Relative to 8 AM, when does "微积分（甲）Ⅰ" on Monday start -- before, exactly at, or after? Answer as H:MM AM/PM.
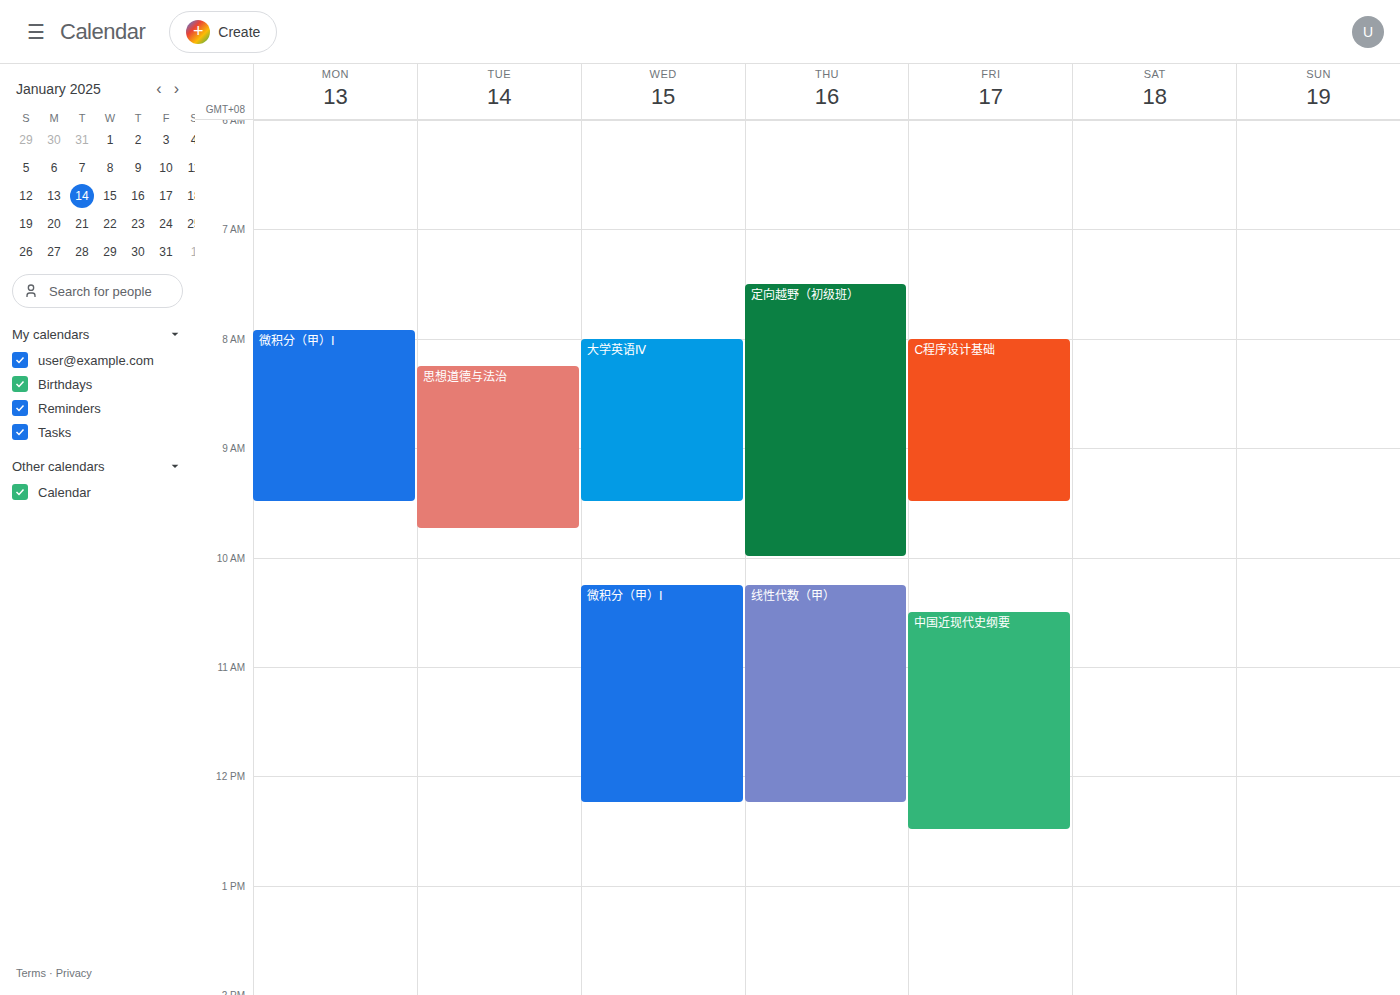
7:55 AM -- before 8 AM, 5 minutes above the 8 AM line.